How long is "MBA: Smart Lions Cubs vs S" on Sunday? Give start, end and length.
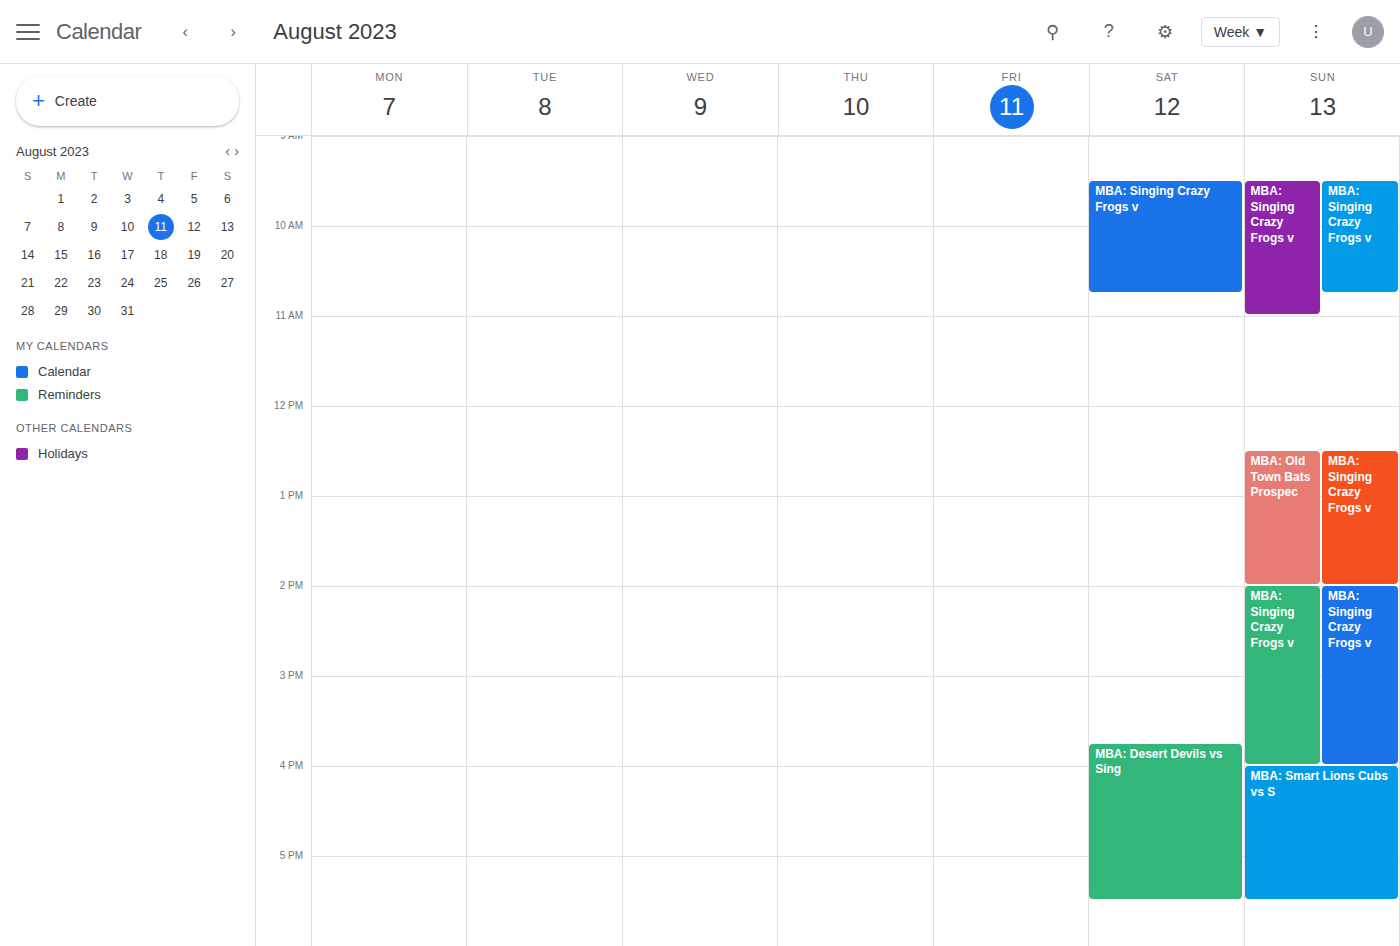
4:00 PM to 5:30 PM, 1 hour 30 minutes